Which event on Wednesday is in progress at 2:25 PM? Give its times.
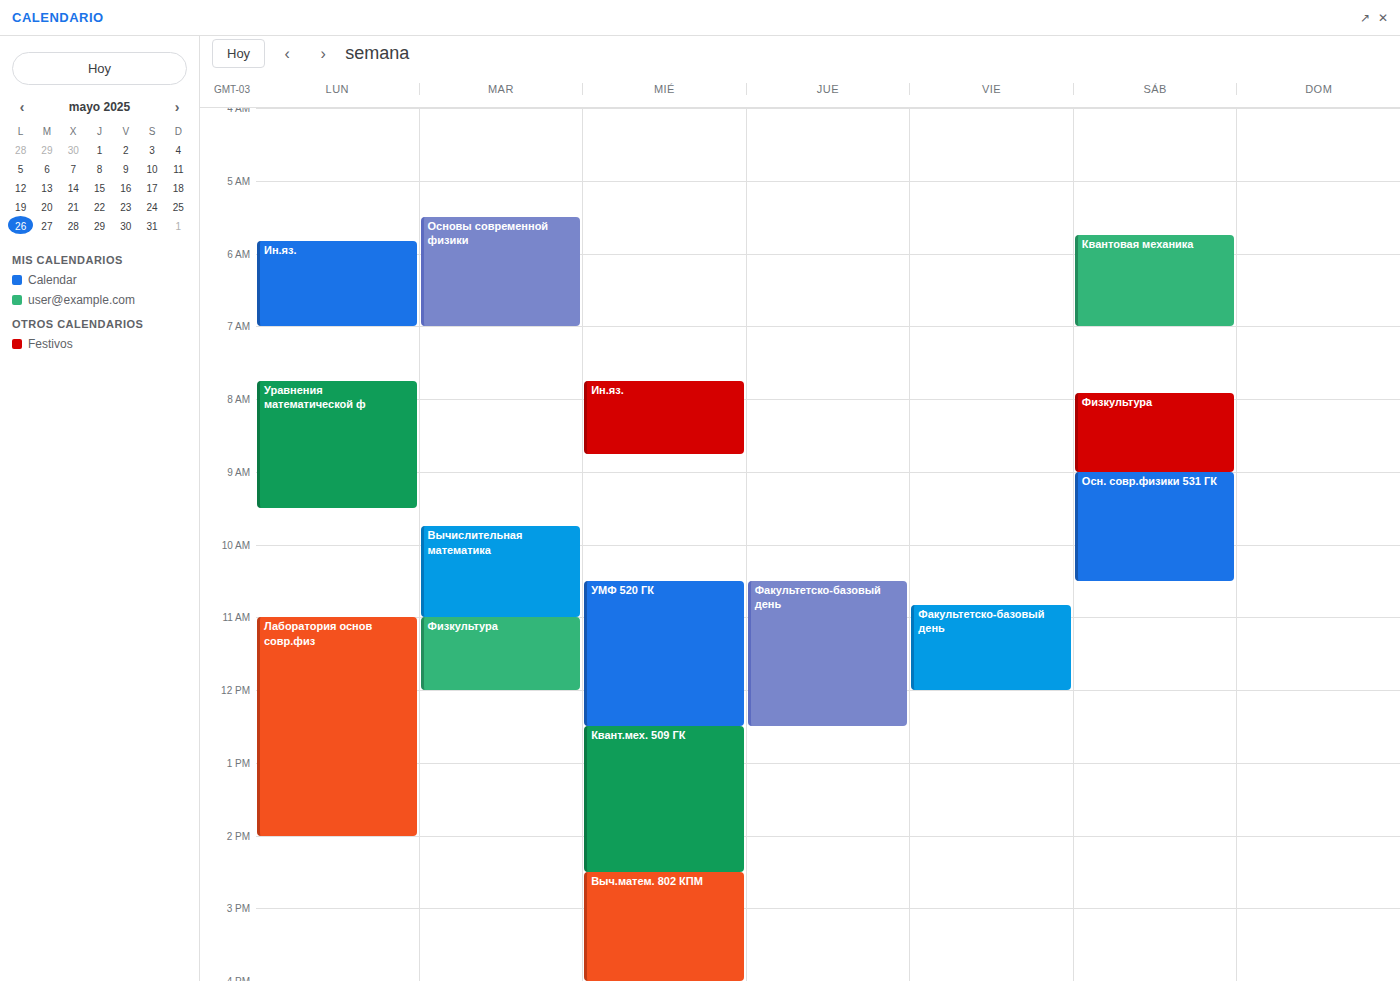
"Квант.мех. 509 ГК", 12:30 PM to 2:30 PM